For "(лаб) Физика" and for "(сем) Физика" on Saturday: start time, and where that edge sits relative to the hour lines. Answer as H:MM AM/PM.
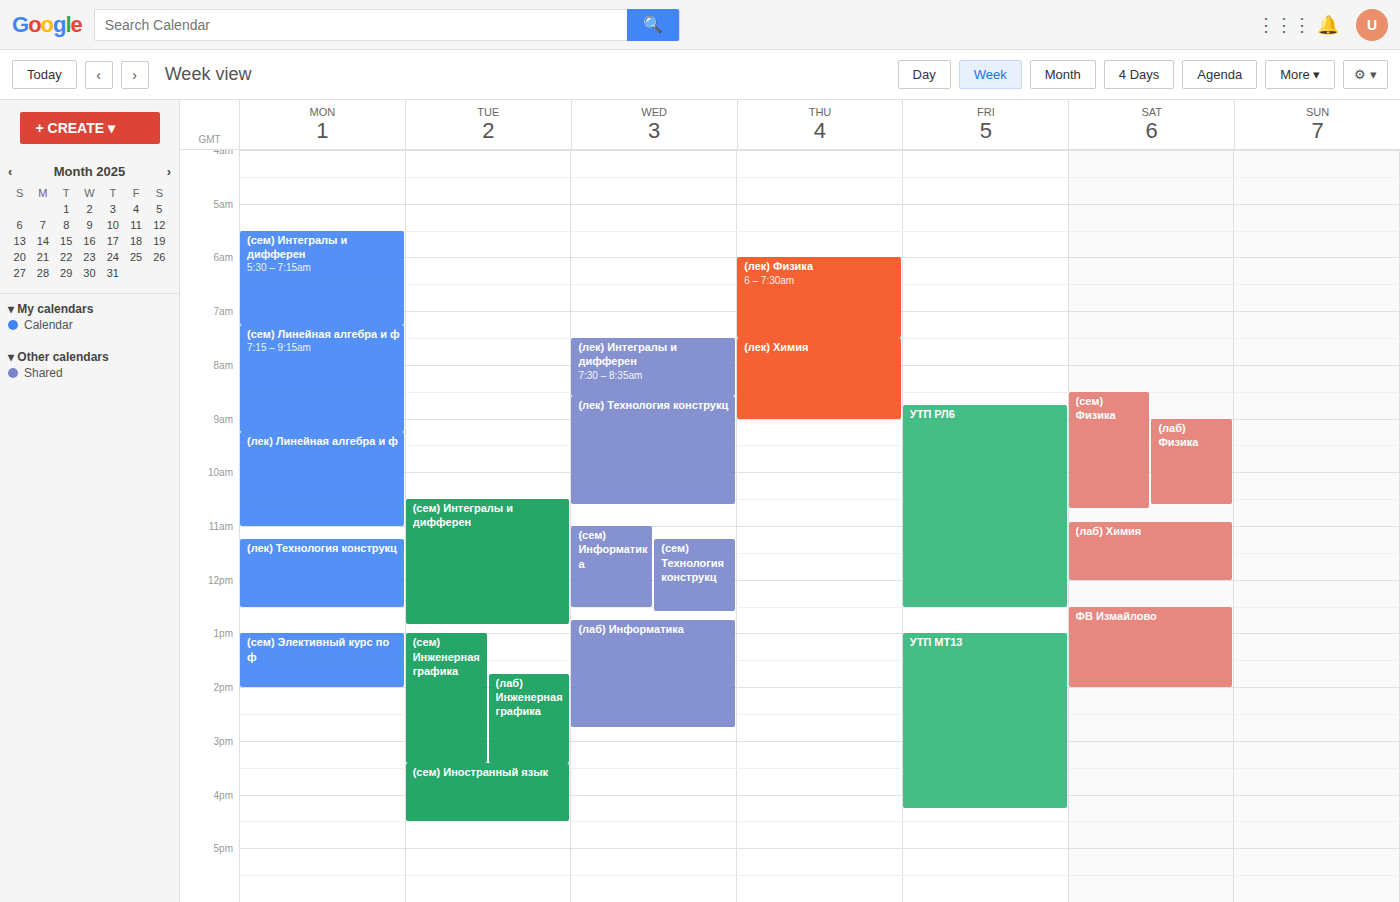
"(лаб) Физика": 9:00 AM, exactly on the 9 AM line. "(сем) Физика": 8:30 AM, halfway between the 8 AM and 9 AM lines.